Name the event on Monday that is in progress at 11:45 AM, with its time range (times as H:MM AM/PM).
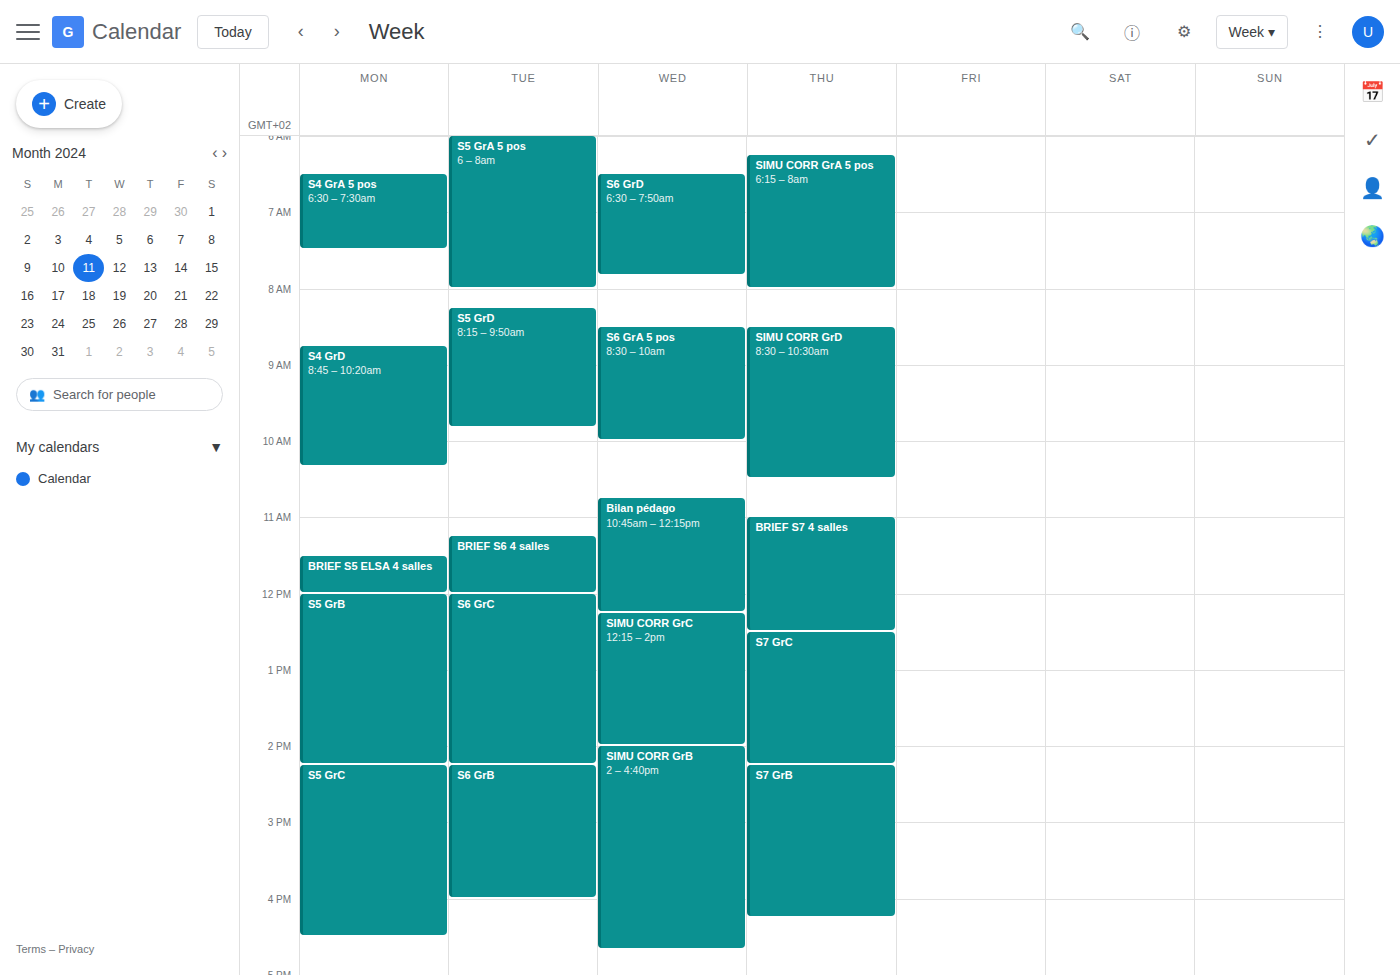
"BRIEF S5 ELSA 4 salles", 11:30 AM to 12:00 PM